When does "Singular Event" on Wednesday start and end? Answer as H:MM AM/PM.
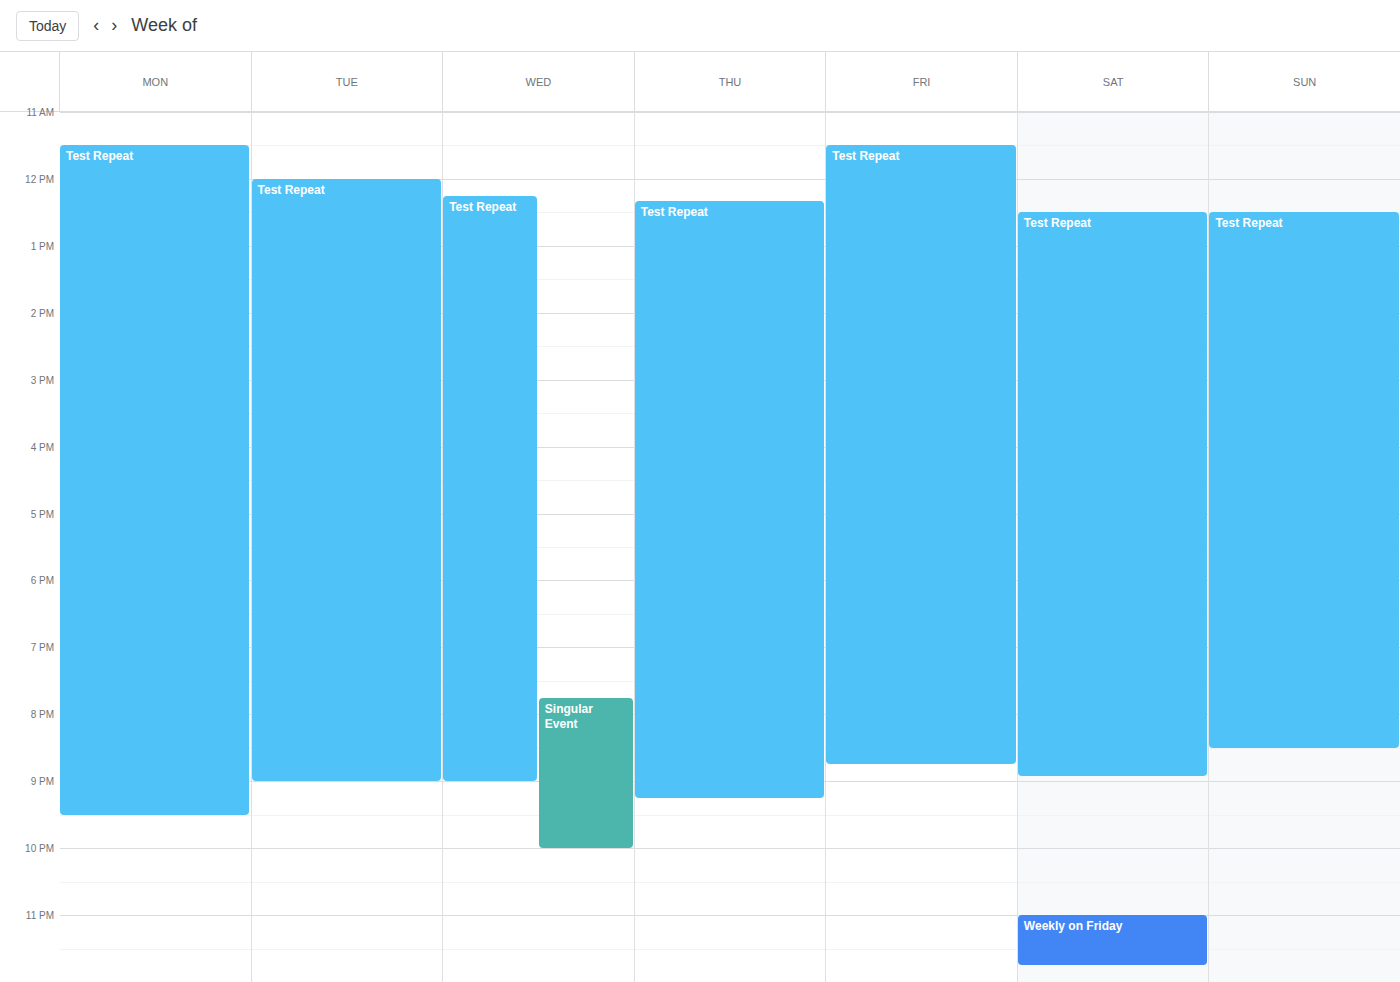
7:45 PM to 10:00 PM